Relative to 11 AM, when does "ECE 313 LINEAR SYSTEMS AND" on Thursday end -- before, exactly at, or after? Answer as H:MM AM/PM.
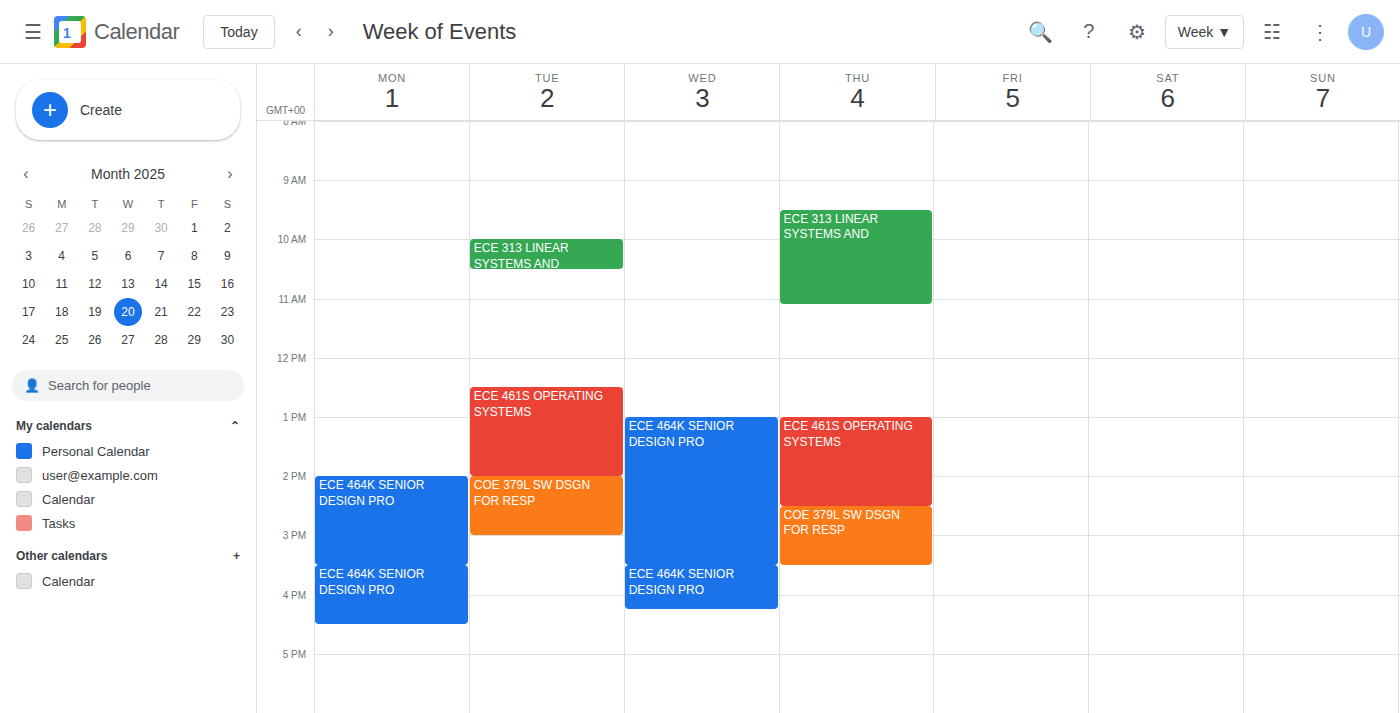
11:05 AM -- after 11 AM, 5 minutes below the 11 AM line.